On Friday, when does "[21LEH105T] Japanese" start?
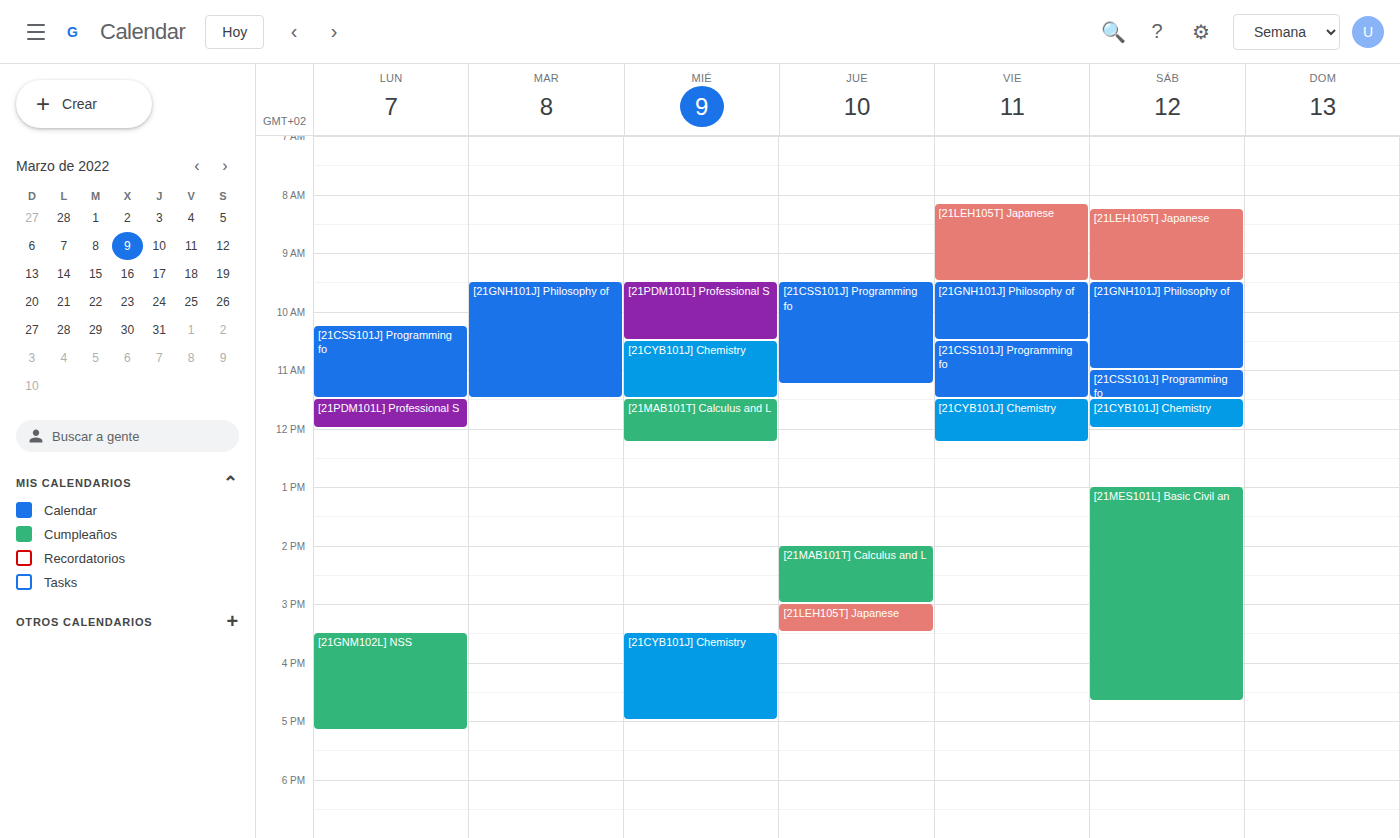
8:10 AM